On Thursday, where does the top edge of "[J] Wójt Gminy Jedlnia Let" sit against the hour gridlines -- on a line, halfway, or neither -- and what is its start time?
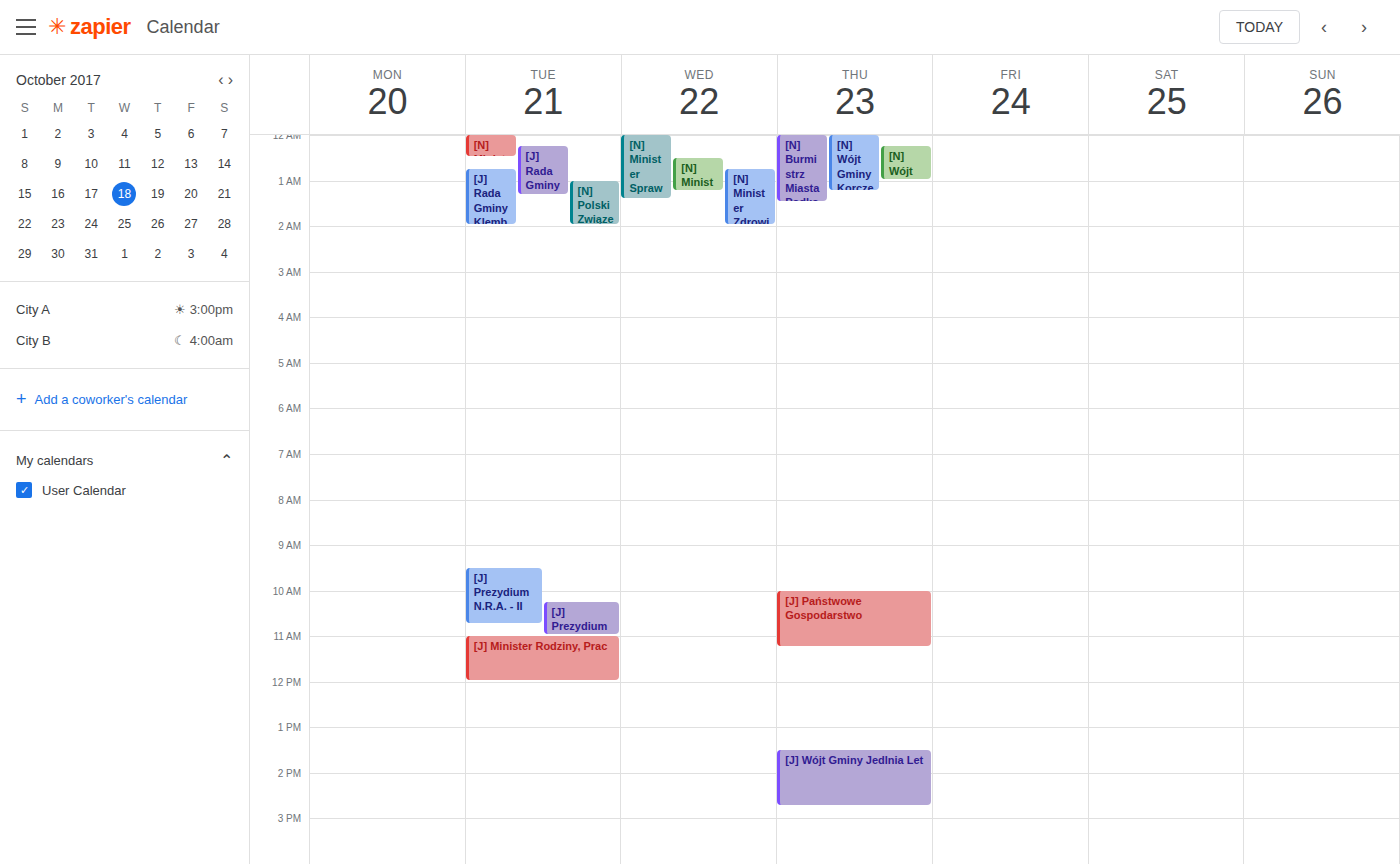
13:30 -- halfway between the 13:00 and 14:00 lines.